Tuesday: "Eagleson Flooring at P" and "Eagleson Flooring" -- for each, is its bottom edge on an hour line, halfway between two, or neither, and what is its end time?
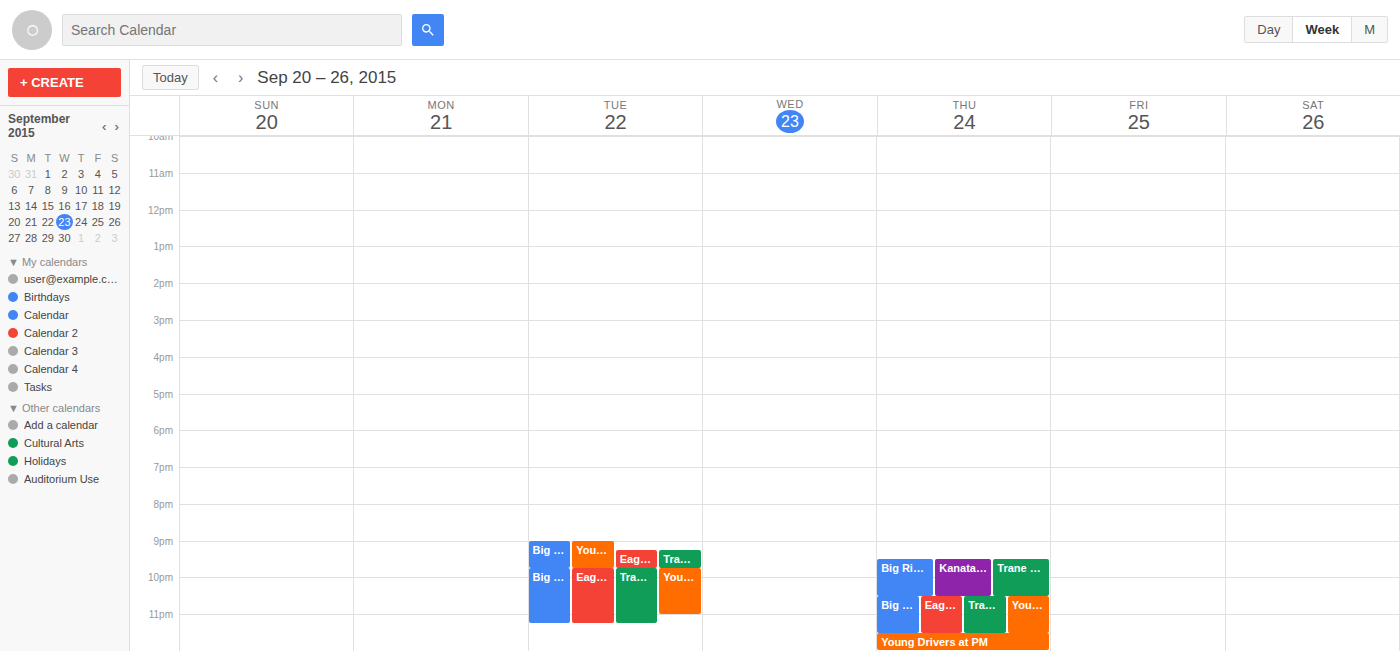
"Eagleson Flooring at P": 9:45 PM, neither: three quarters of the way from the 9 PM line to the 10 PM line. "Eagleson Flooring": 11:15 PM, neither: a quarter of the way from the 11 PM line to the 12 AM line.